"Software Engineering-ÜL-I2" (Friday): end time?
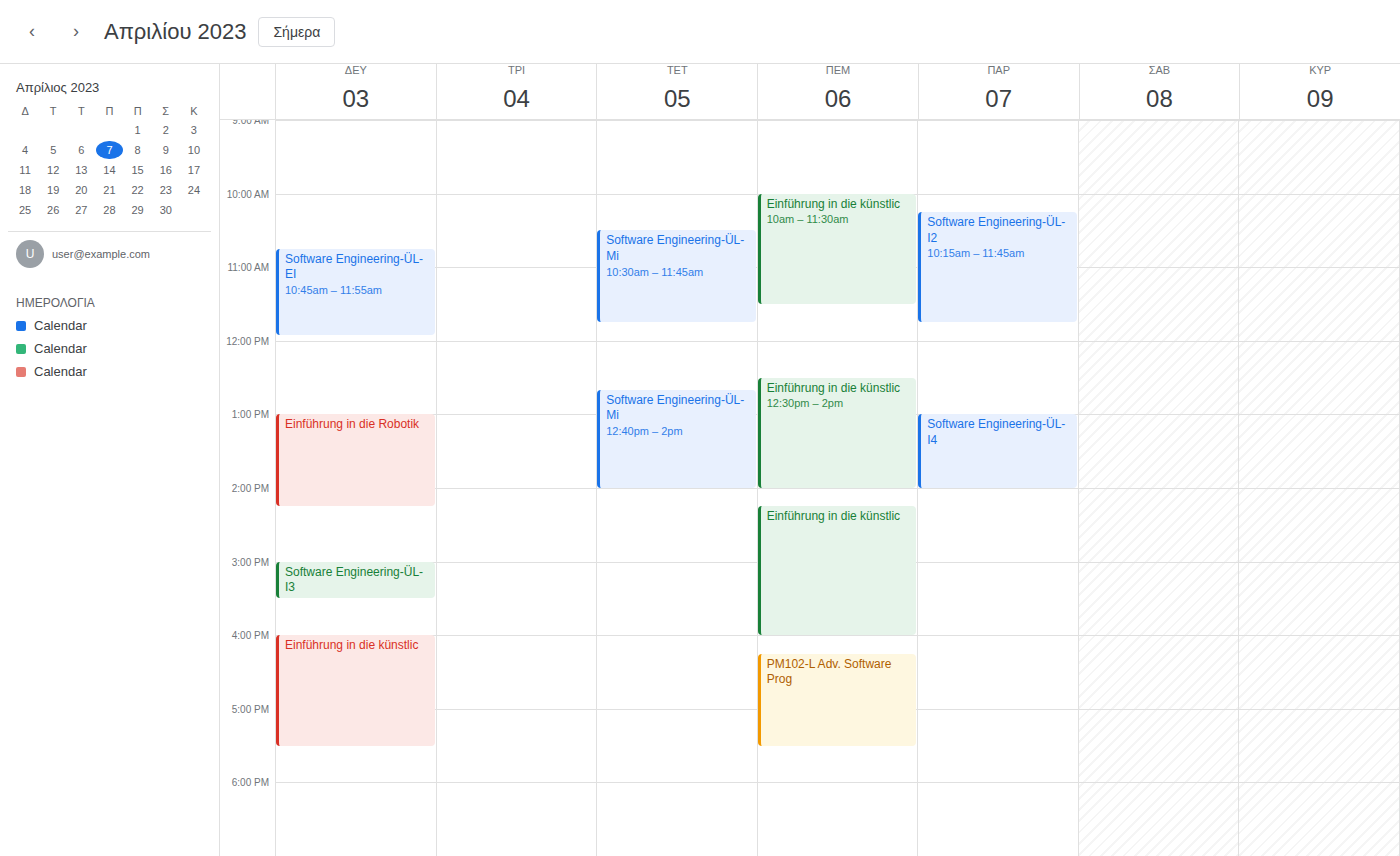
11:45 AM